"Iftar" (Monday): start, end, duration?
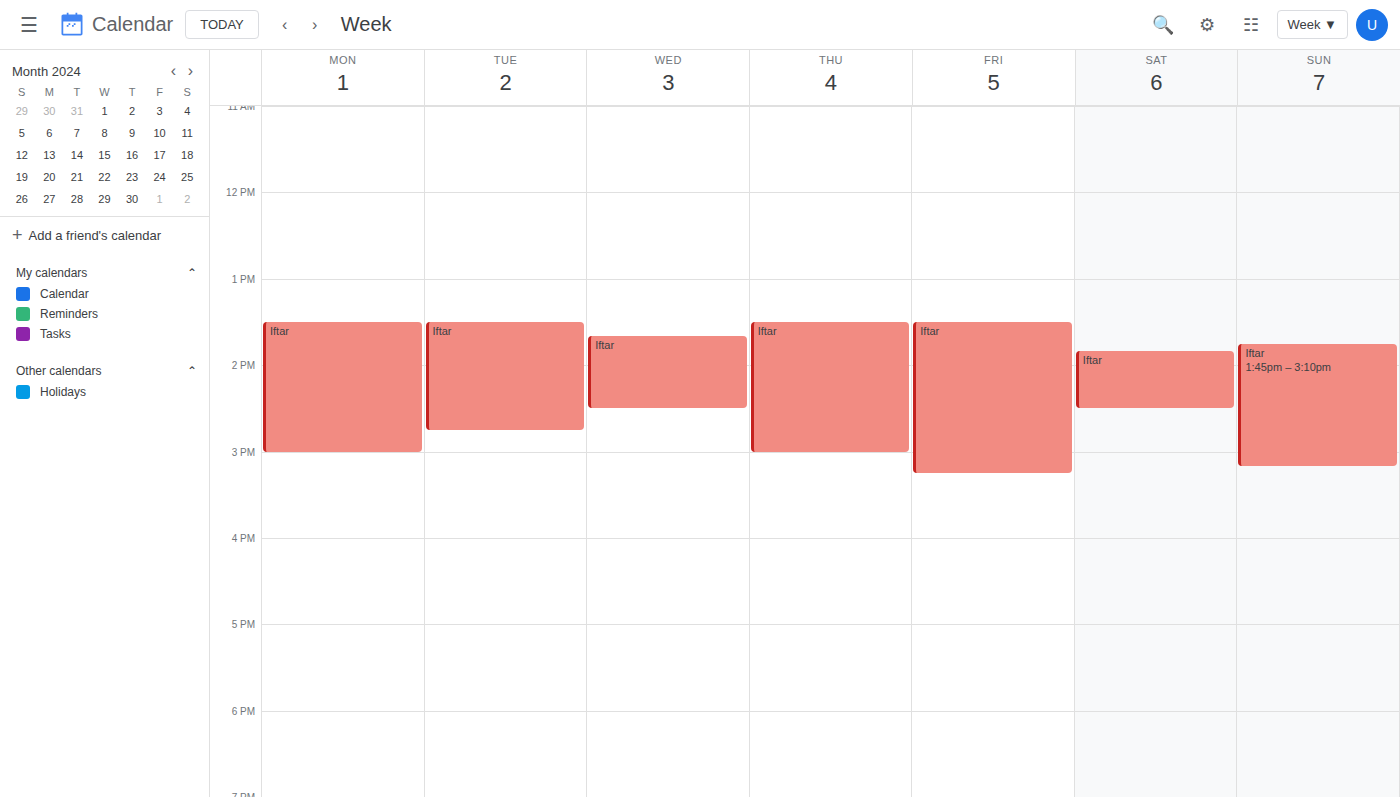
1:30 PM to 3:00 PM, 1 hour 30 minutes